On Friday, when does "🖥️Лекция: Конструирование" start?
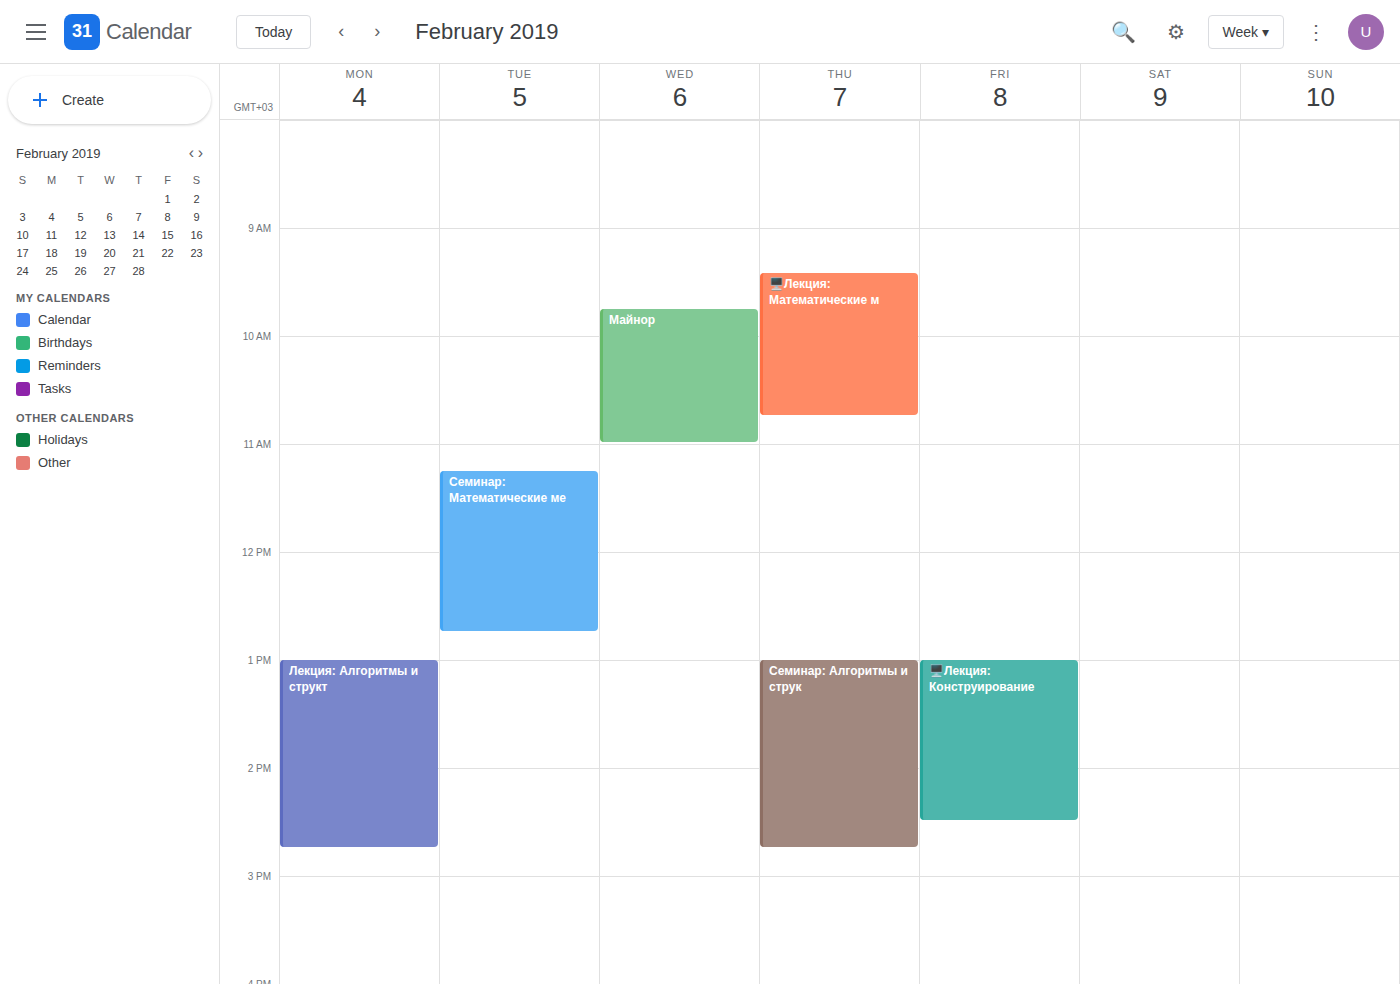
1:00 PM